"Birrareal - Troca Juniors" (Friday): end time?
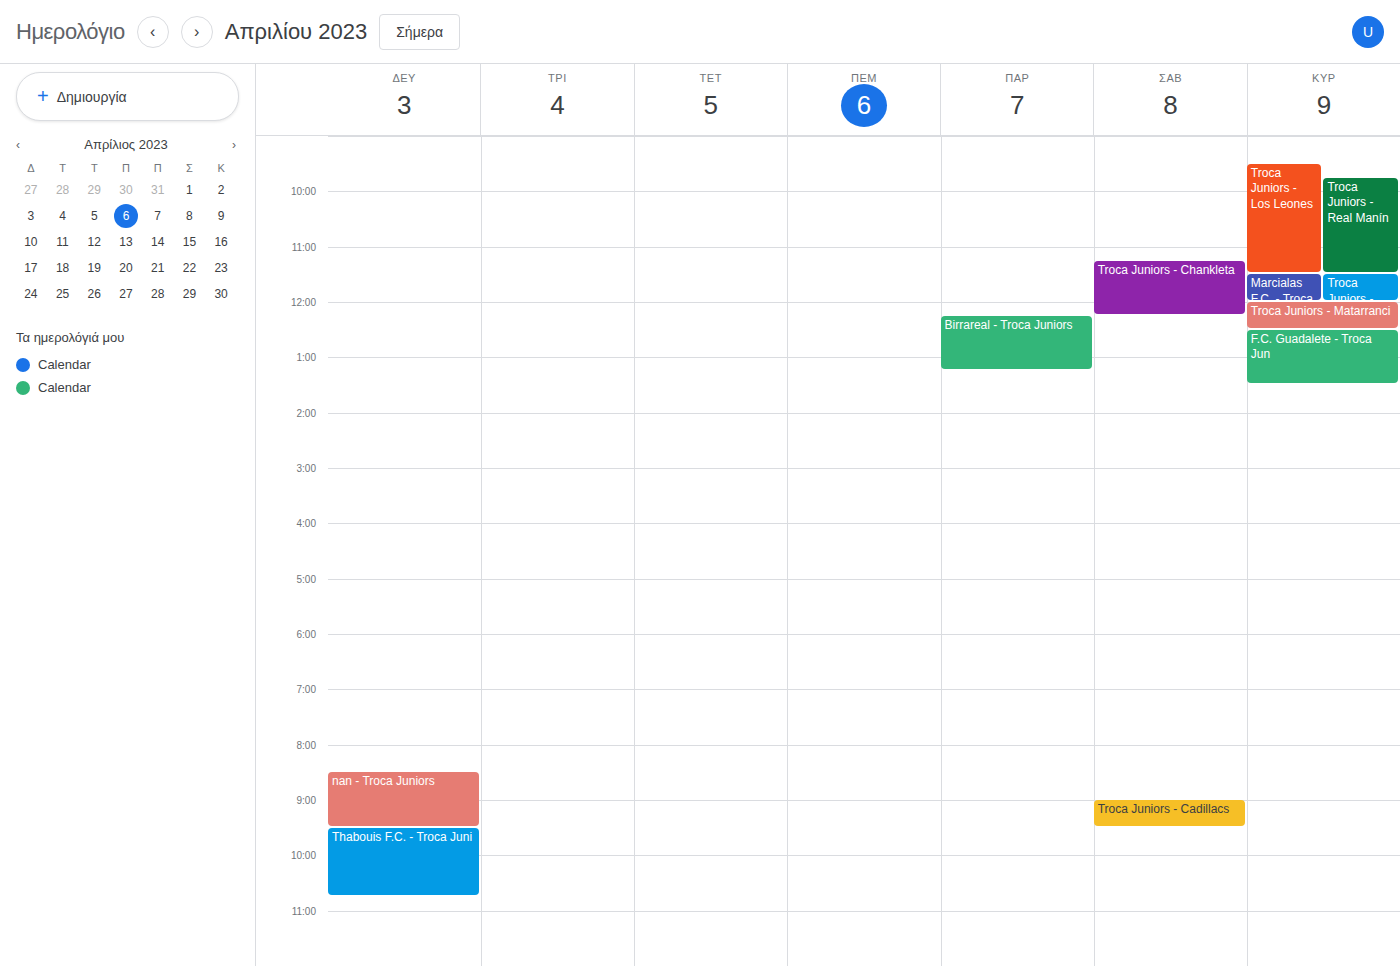
1:15 PM